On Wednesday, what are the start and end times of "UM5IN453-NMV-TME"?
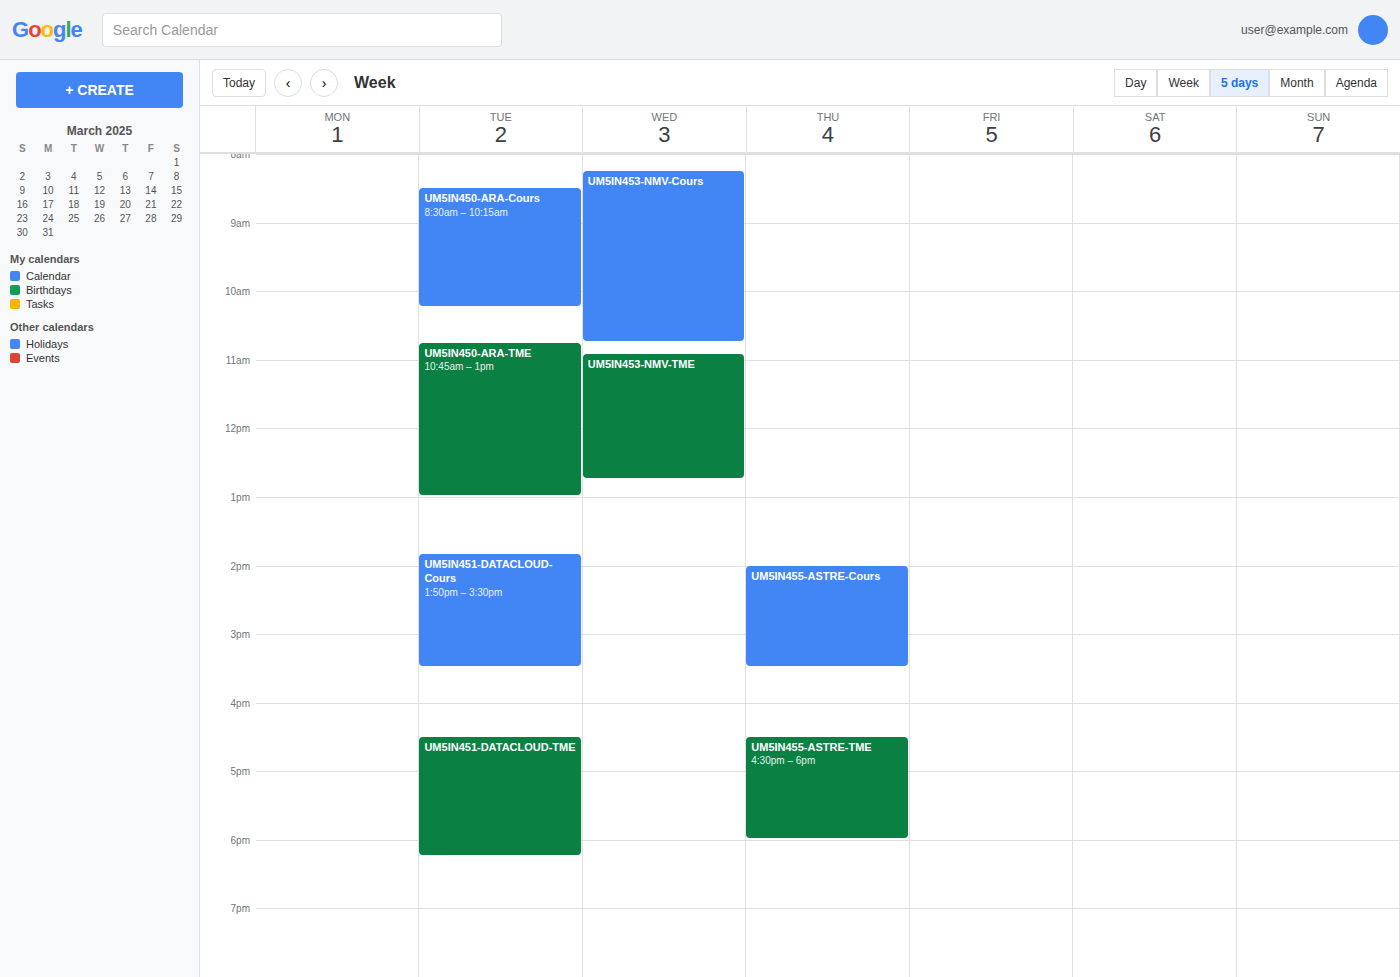
10:55 AM to 12:45 PM